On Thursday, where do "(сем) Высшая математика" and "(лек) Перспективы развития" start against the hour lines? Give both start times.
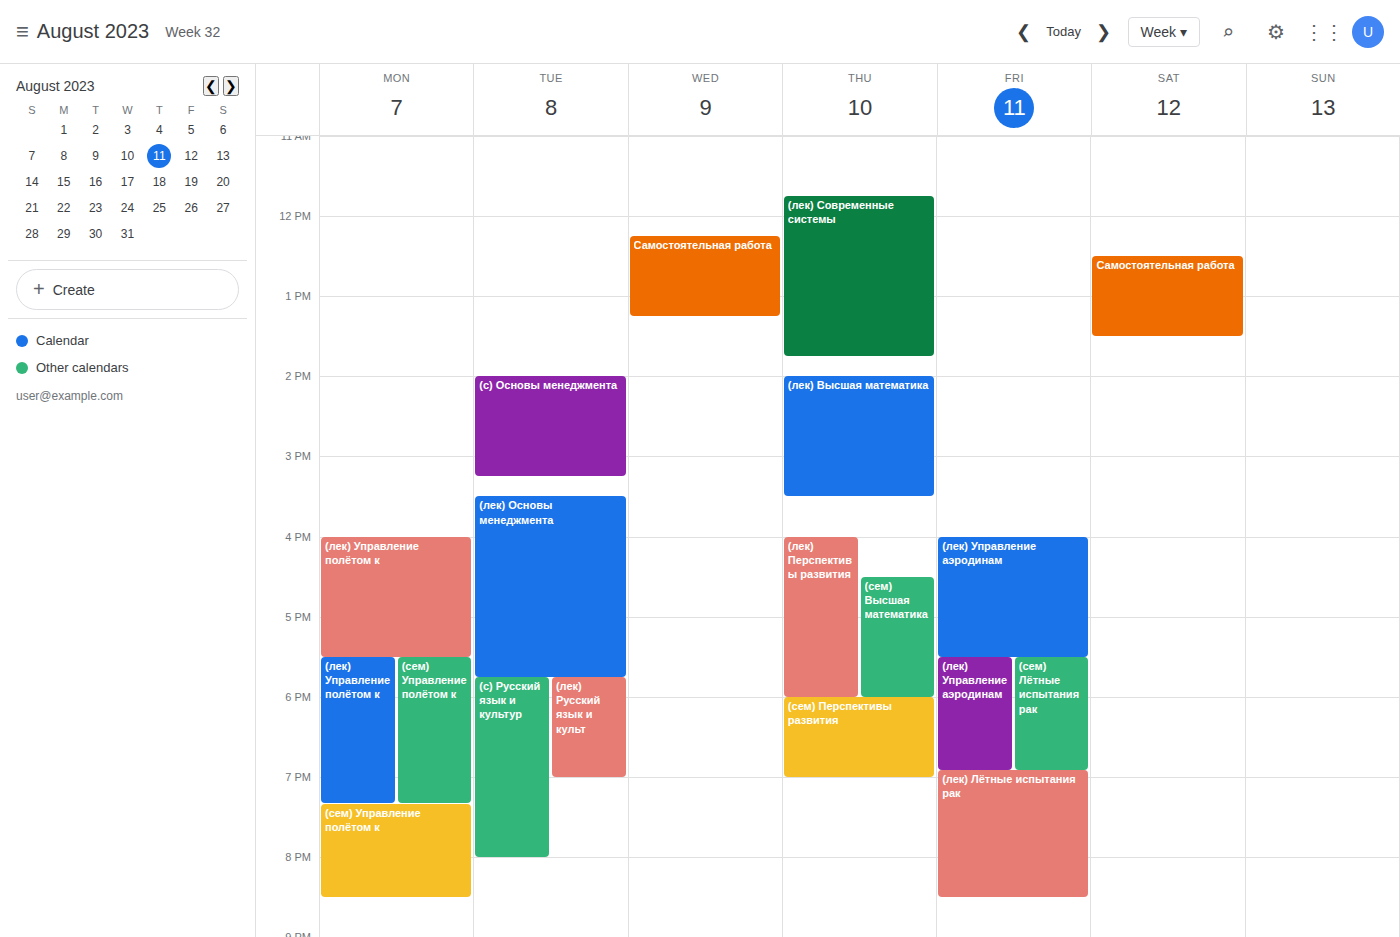
"(сем) Высшая математика": 4:30 PM, halfway between the 4 PM and 5 PM lines. "(лек) Перспективы развития": 4:00 PM, exactly on the 4 PM line.